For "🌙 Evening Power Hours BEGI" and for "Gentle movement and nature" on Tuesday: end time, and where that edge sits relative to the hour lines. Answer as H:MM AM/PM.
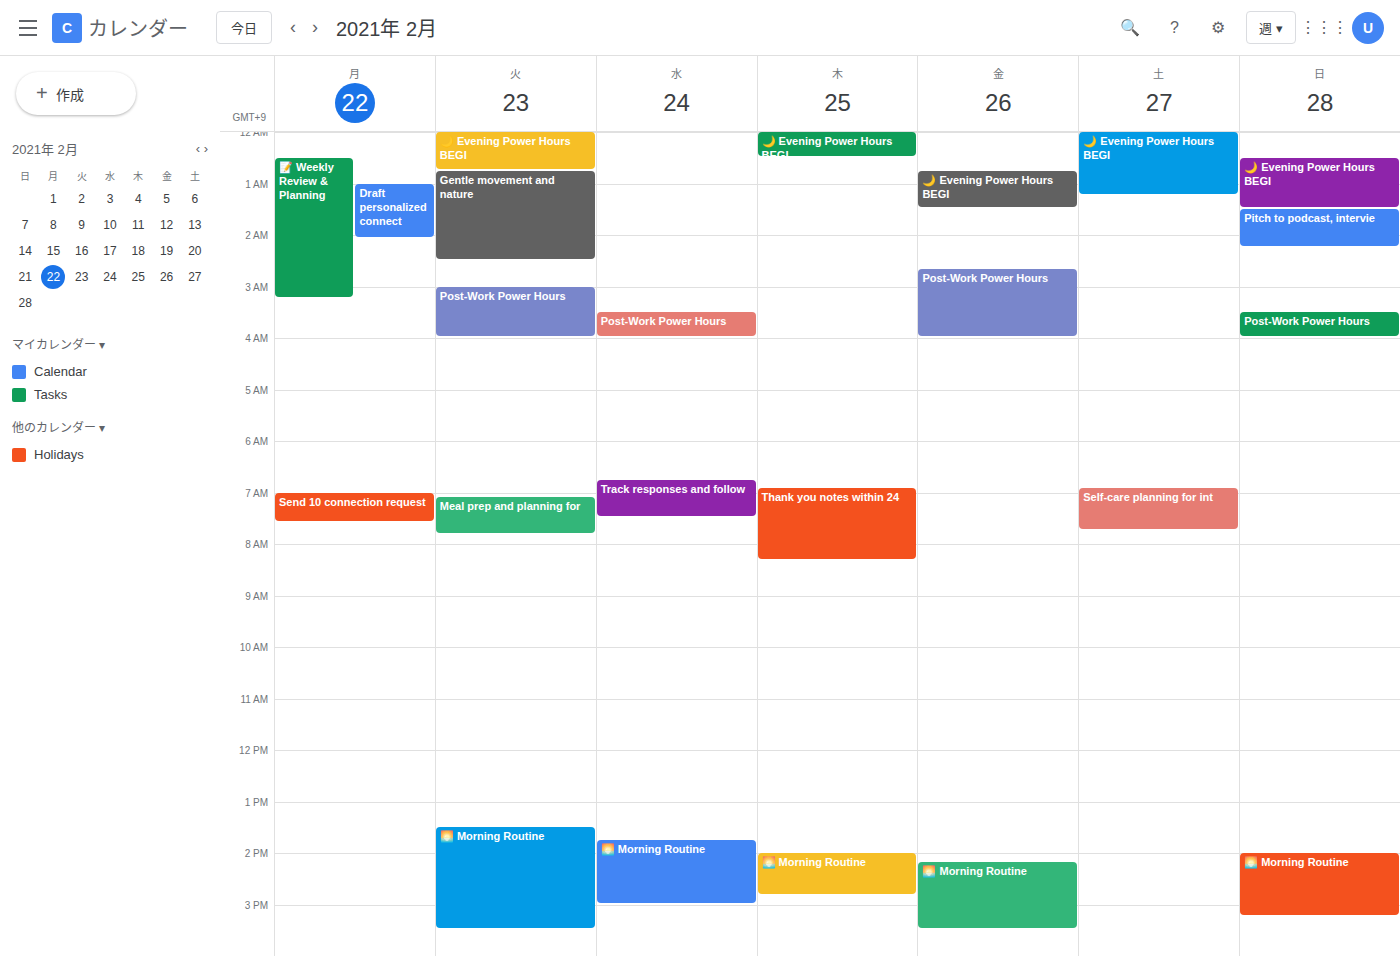
"🌙 Evening Power Hours BEGI": 12:45 AM, neither: three quarters of the way from the 12 AM line to the 1 AM line. "Gentle movement and nature": 2:30 AM, halfway between the 2 AM and 3 AM lines.